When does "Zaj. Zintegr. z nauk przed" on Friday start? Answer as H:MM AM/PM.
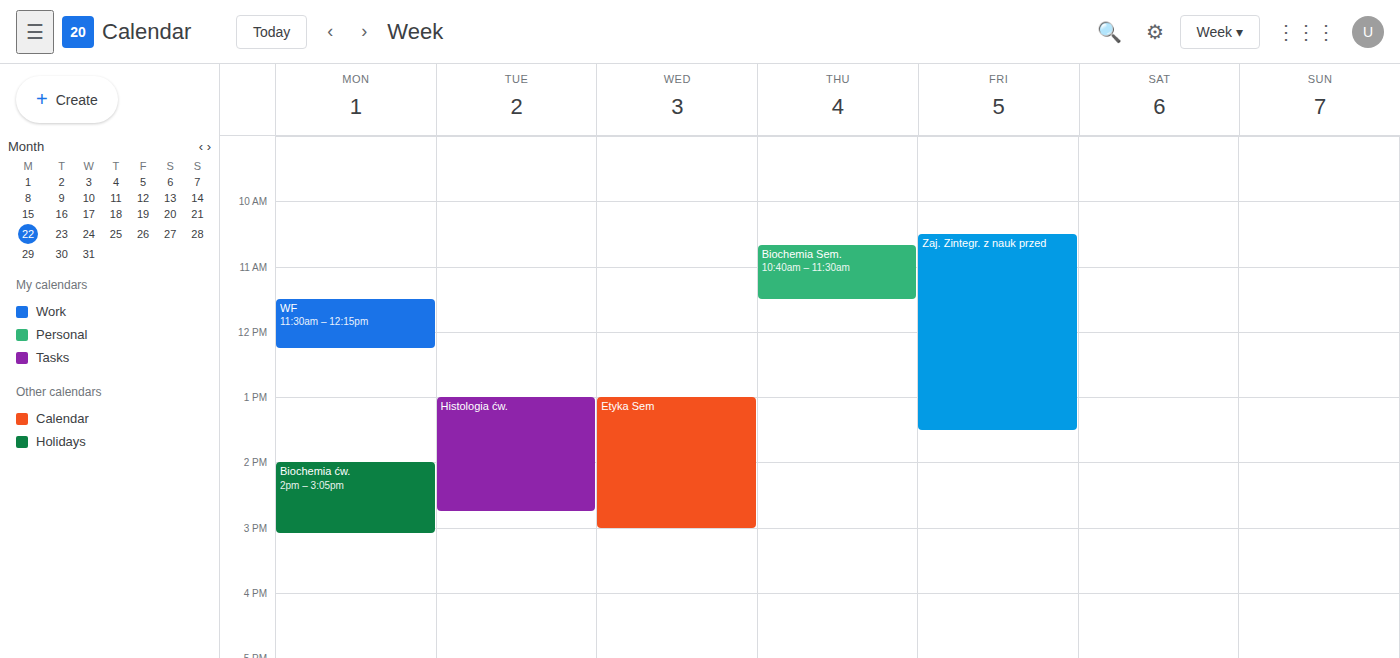
10:30 AM